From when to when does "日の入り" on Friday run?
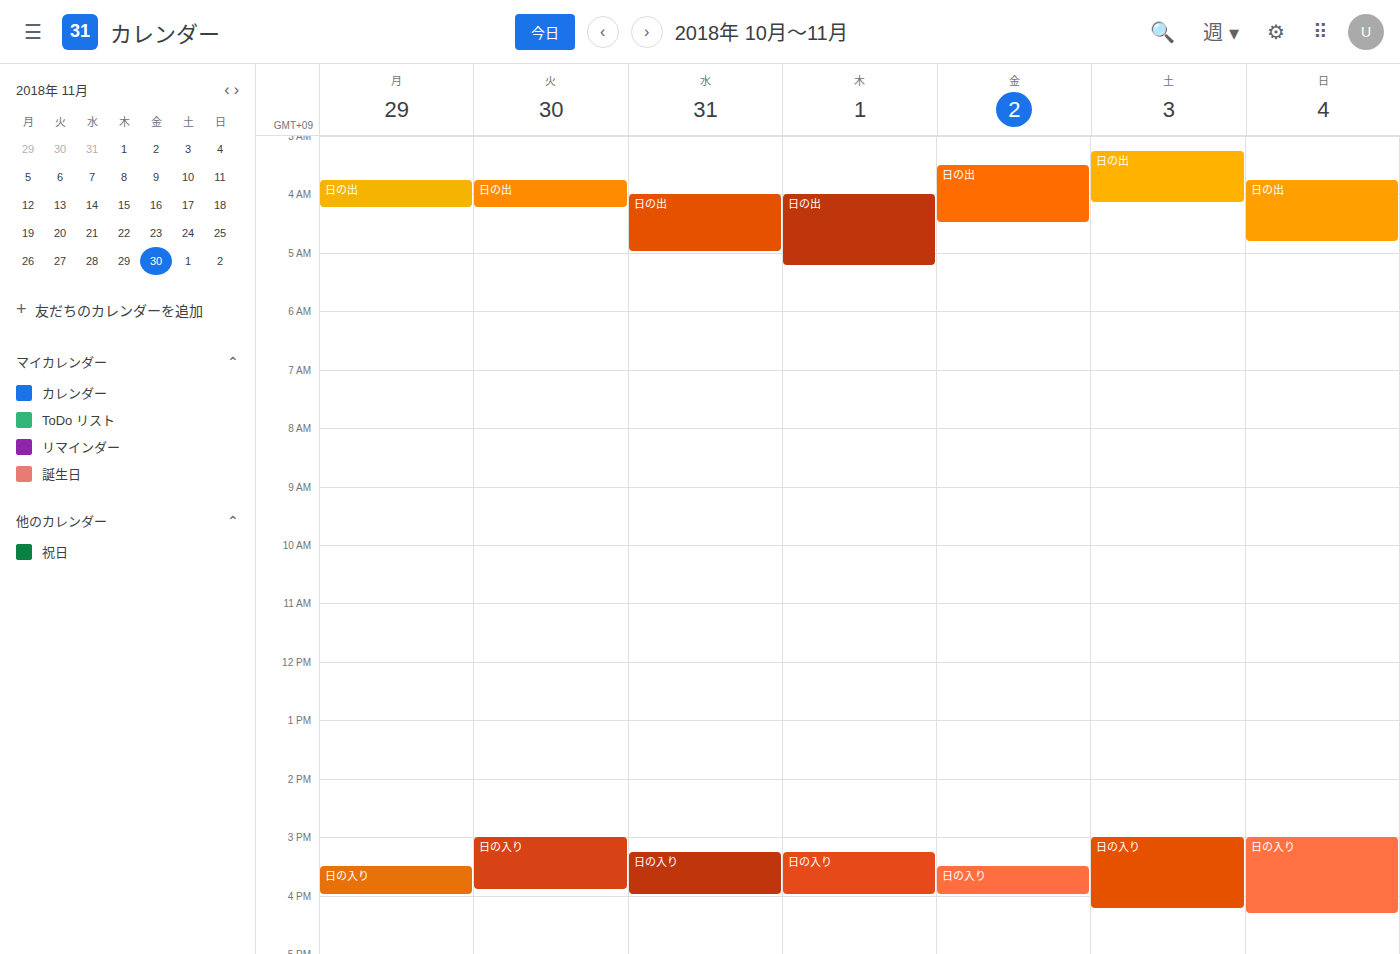
3:30 PM to 4:00 PM